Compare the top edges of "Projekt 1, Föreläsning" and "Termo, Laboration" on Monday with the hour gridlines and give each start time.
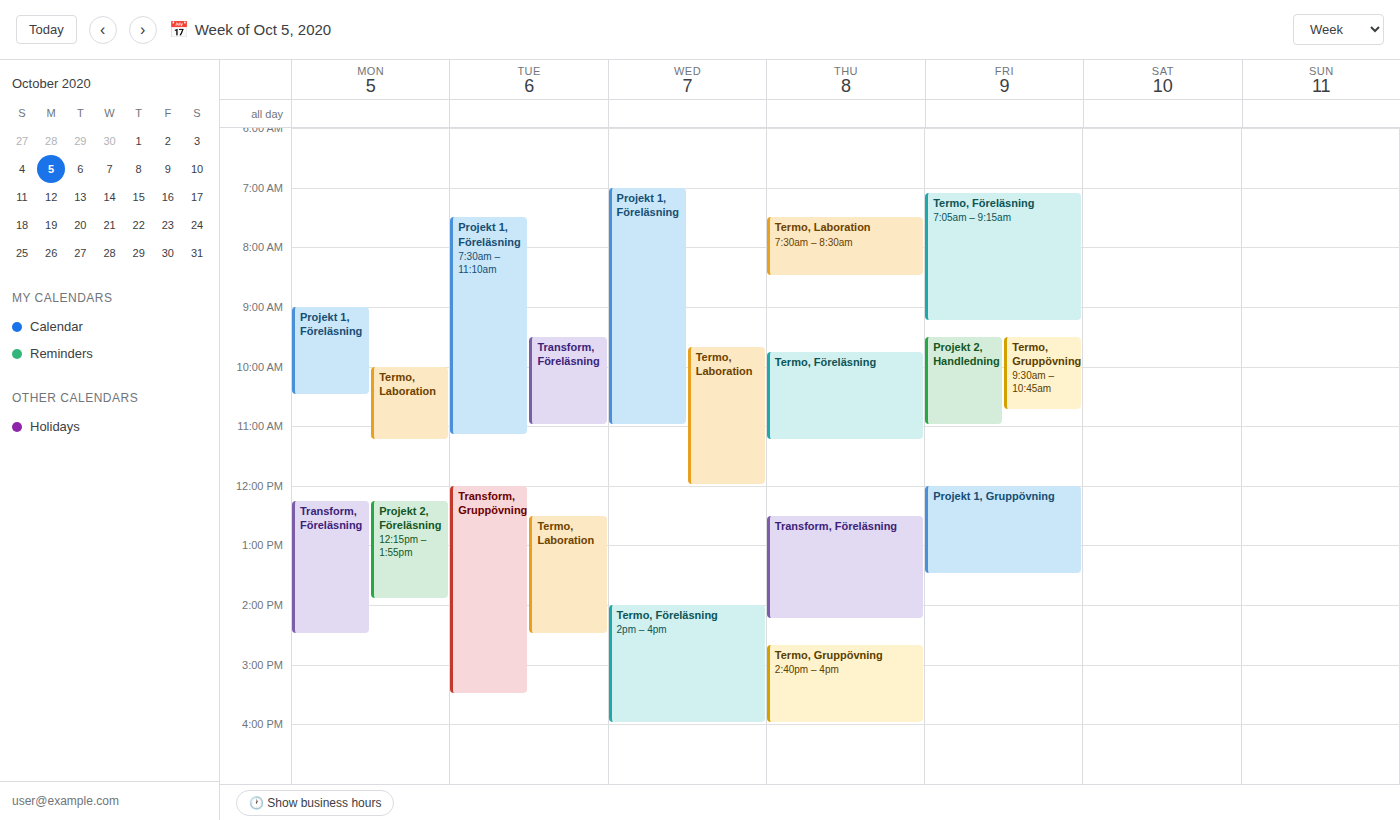
"Projekt 1, Föreläsning": 9:00 AM, exactly on the 9 AM line. "Termo, Laboration": 10:00 AM, exactly on the 10 AM line.